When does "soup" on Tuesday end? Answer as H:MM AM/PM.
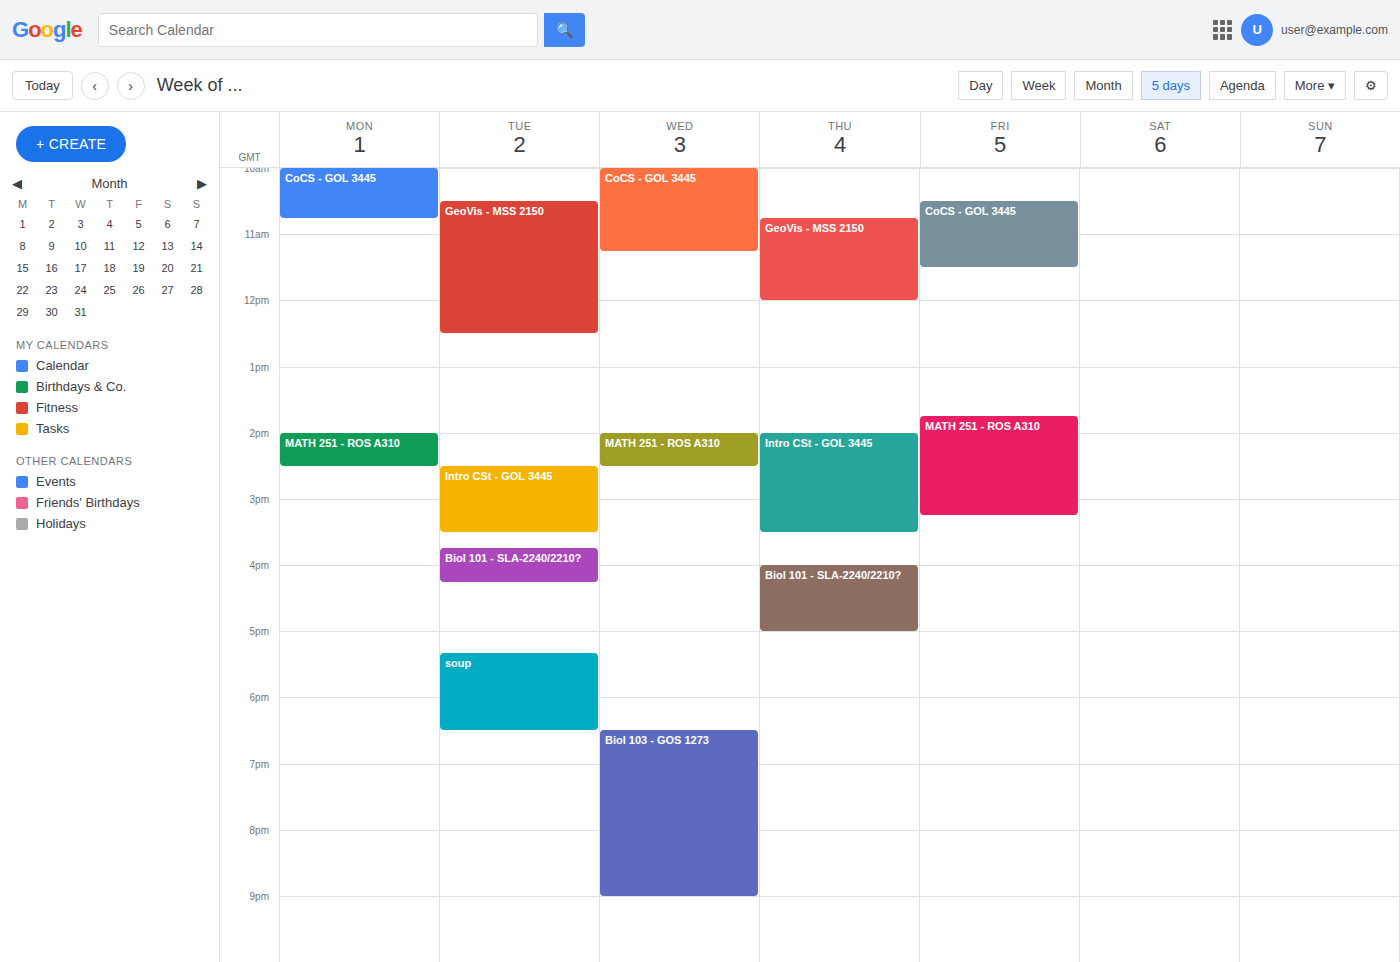
6:30 PM